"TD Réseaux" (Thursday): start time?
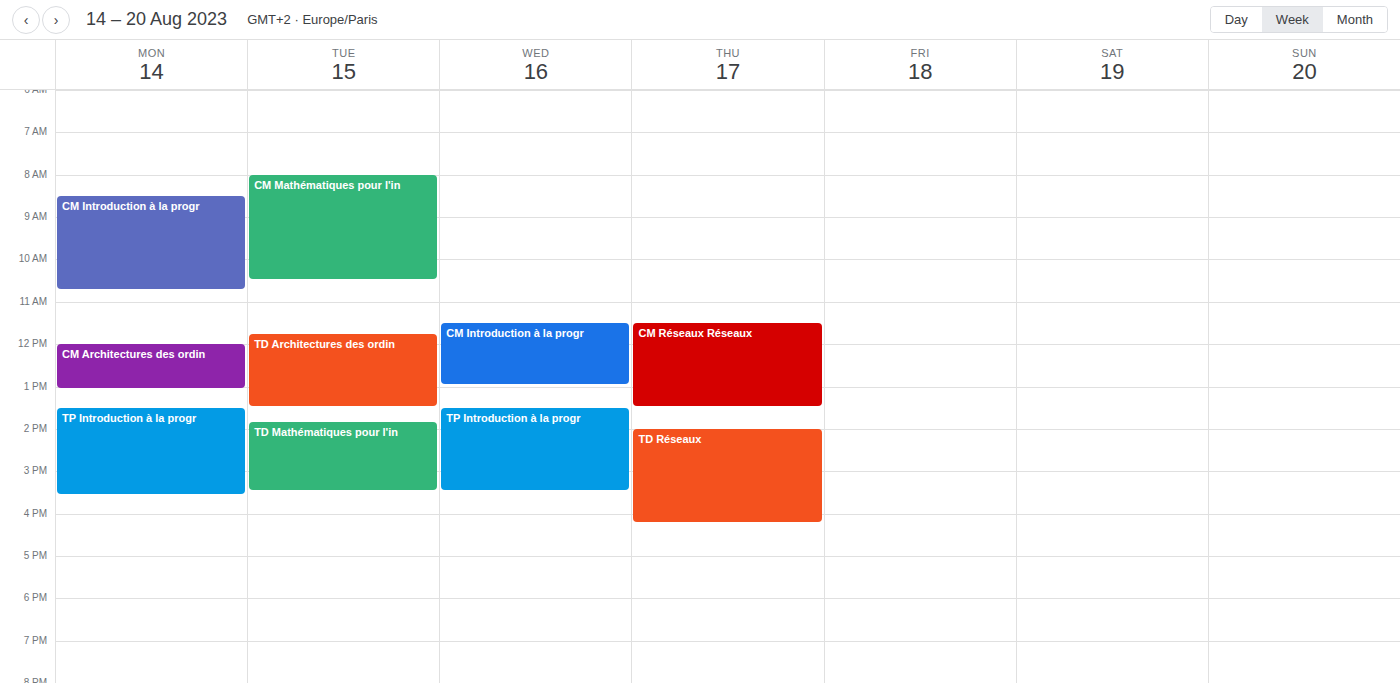
2:00 PM